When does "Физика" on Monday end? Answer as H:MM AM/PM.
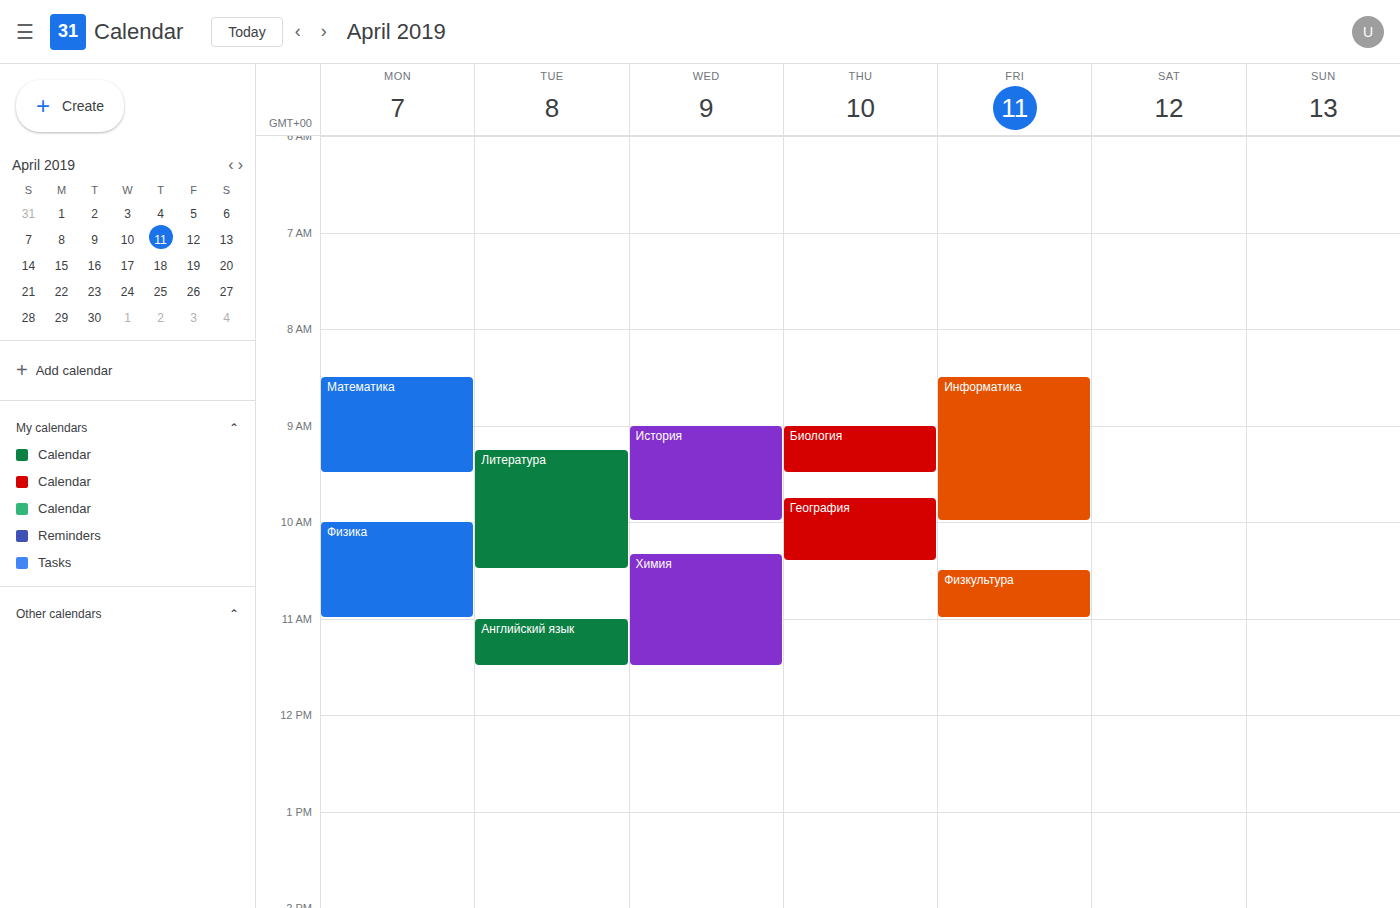
11:00 AM